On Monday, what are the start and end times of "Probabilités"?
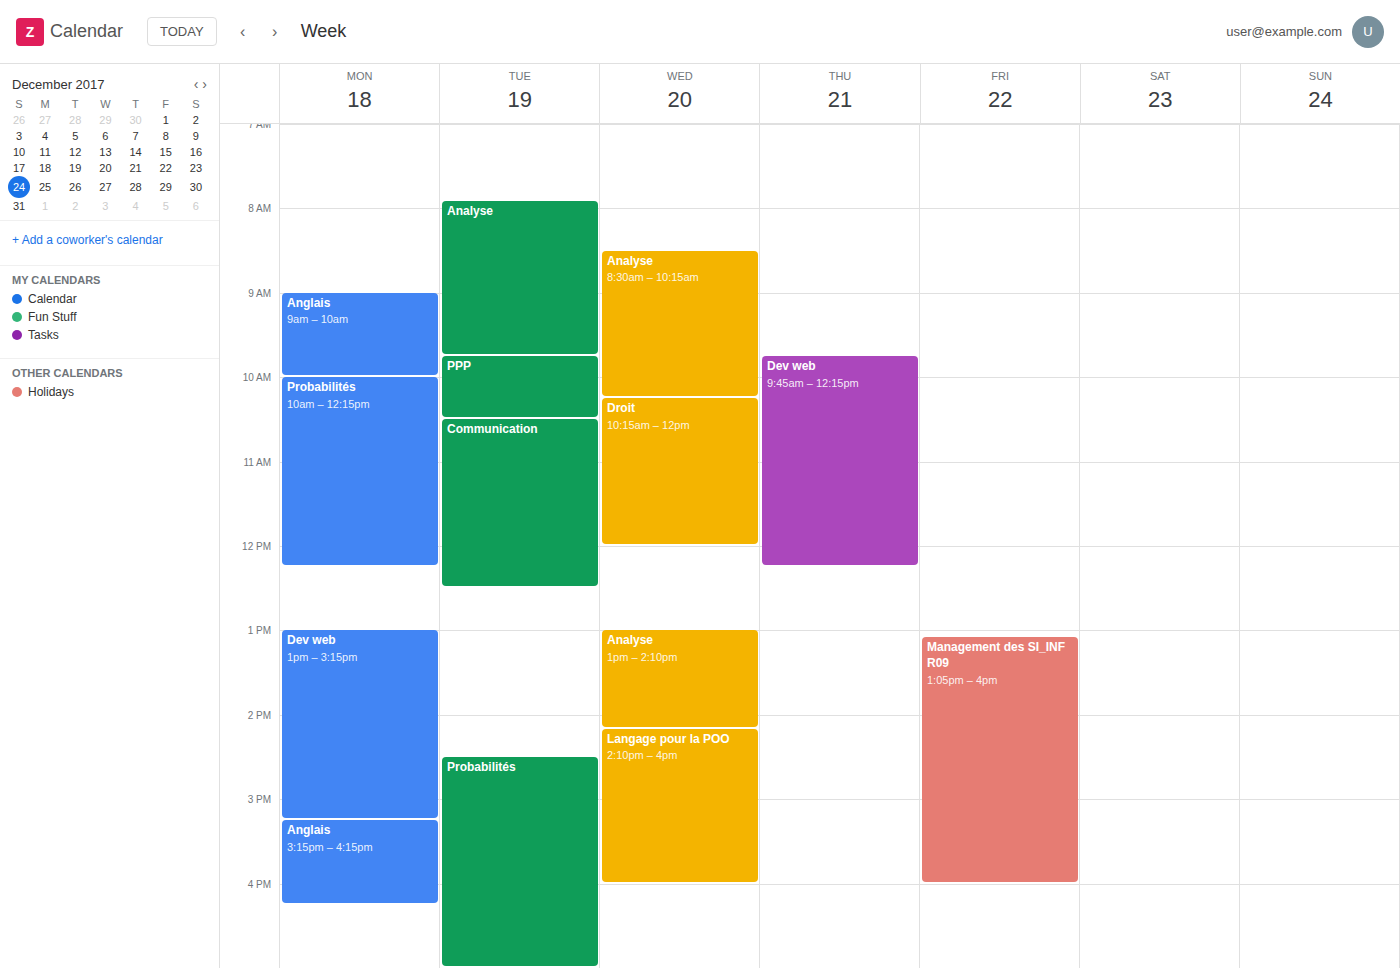
10:00 to 12:15